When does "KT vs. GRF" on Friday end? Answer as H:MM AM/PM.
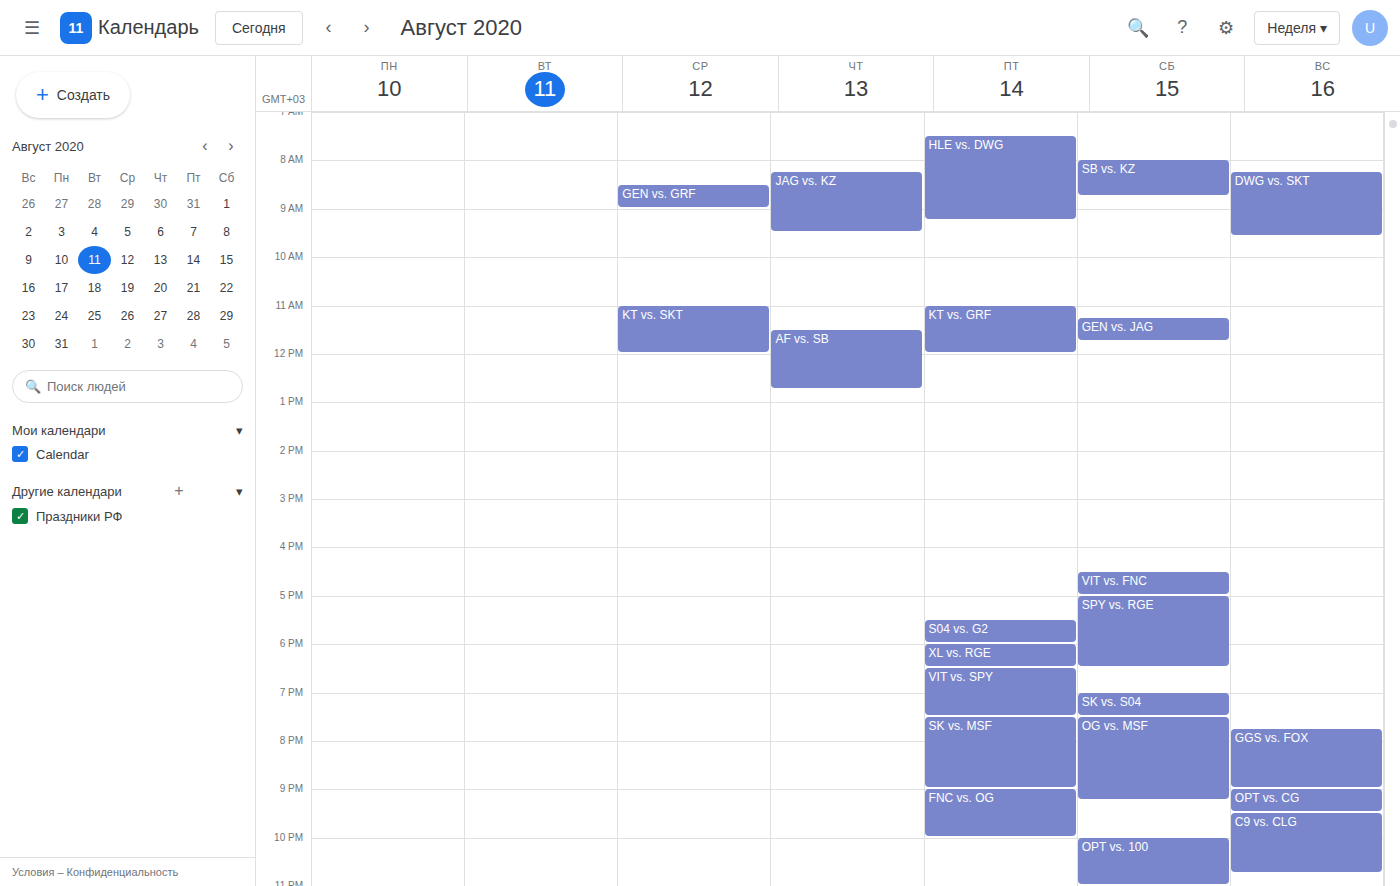
12:00 PM